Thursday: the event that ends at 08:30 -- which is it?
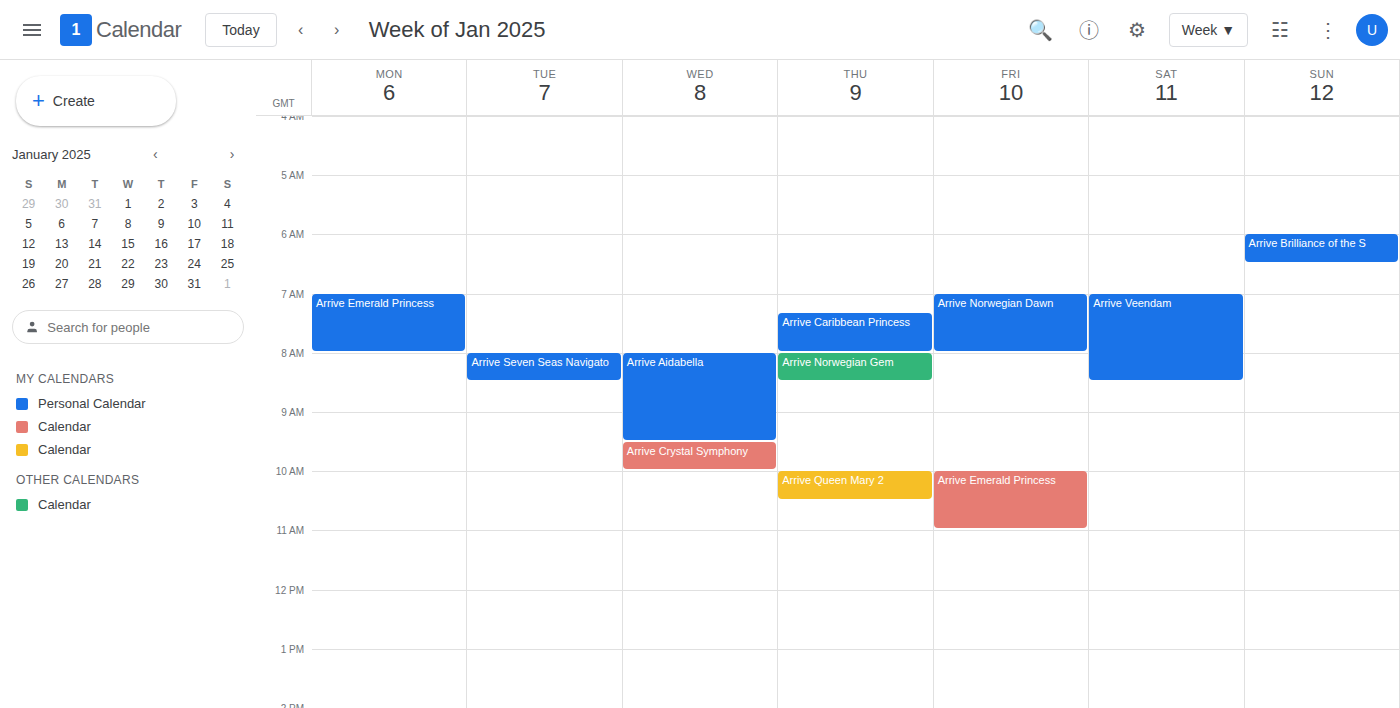
"Arrive Norwegian Gem"